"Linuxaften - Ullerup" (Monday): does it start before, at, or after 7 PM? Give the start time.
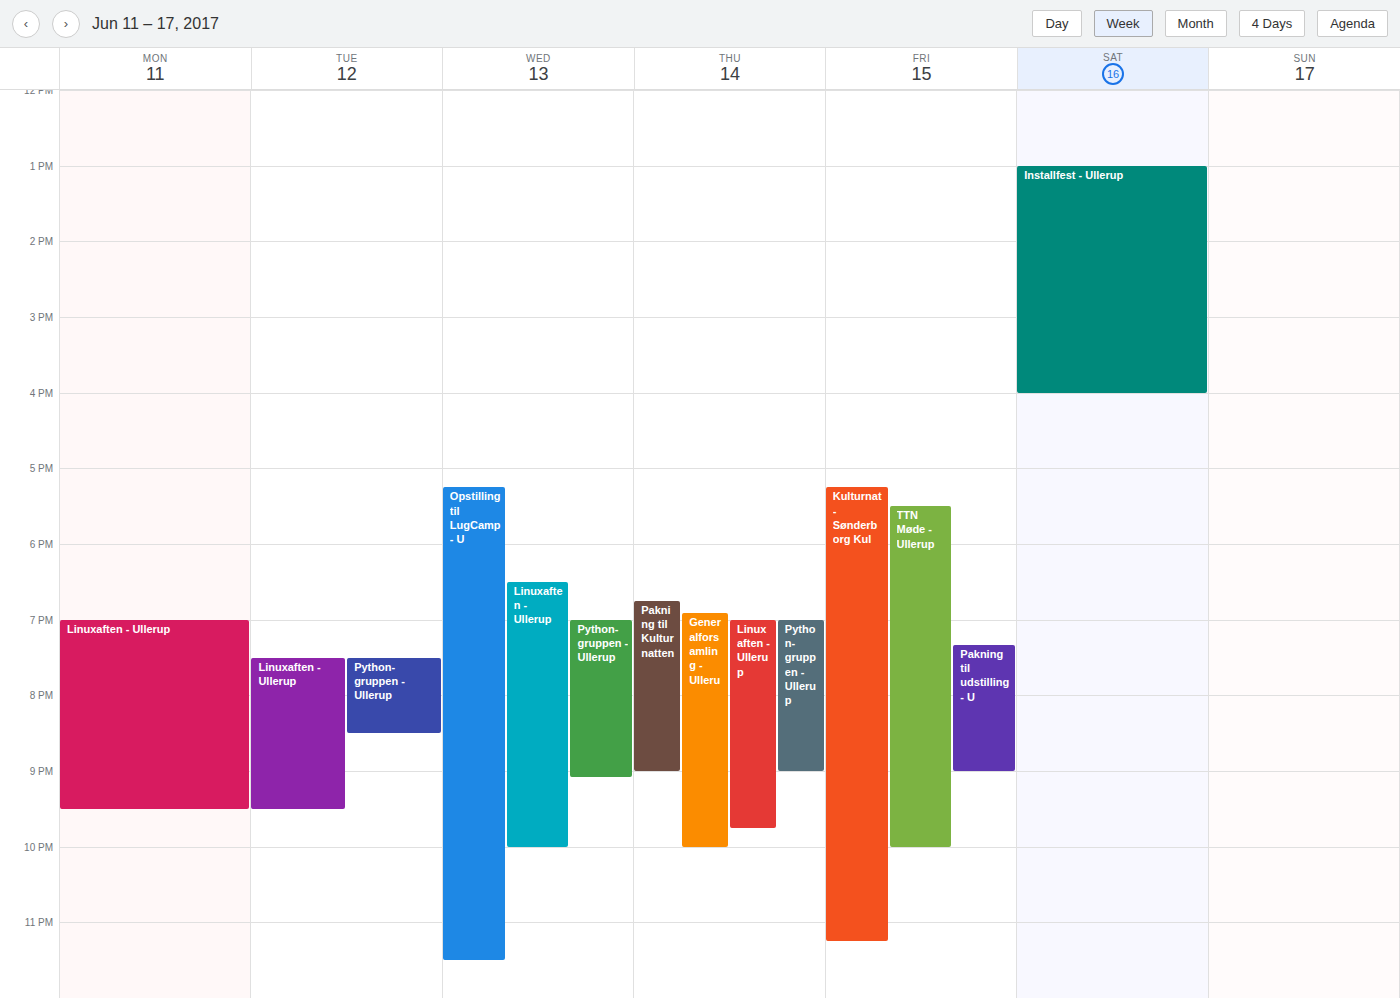
7:00 PM -- exactly at 7 PM, on the 7 PM line.